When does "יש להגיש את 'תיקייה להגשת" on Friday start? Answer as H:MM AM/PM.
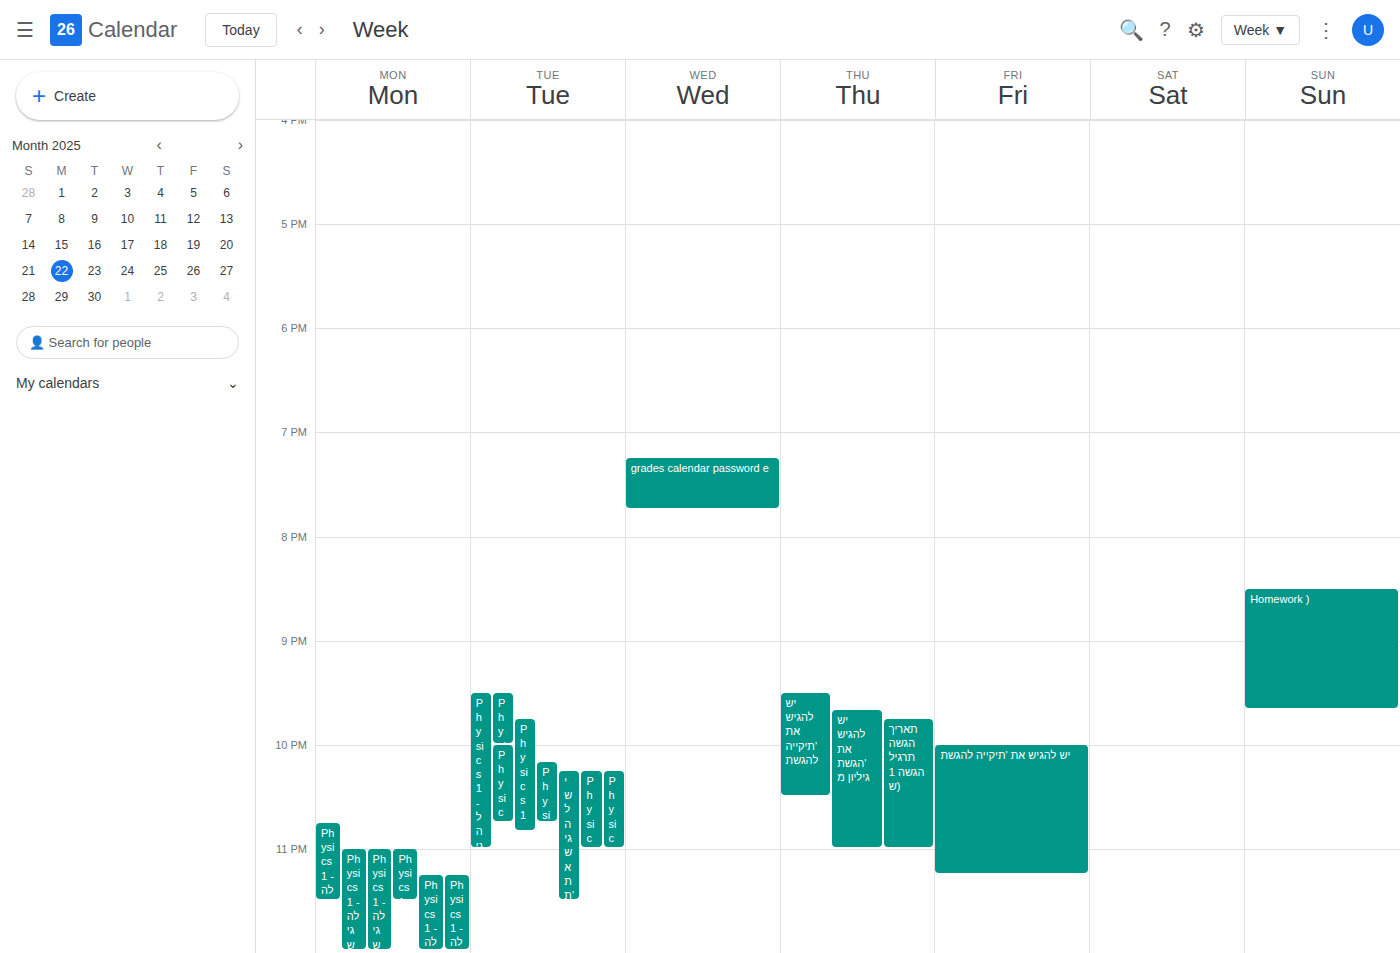
10:00 PM